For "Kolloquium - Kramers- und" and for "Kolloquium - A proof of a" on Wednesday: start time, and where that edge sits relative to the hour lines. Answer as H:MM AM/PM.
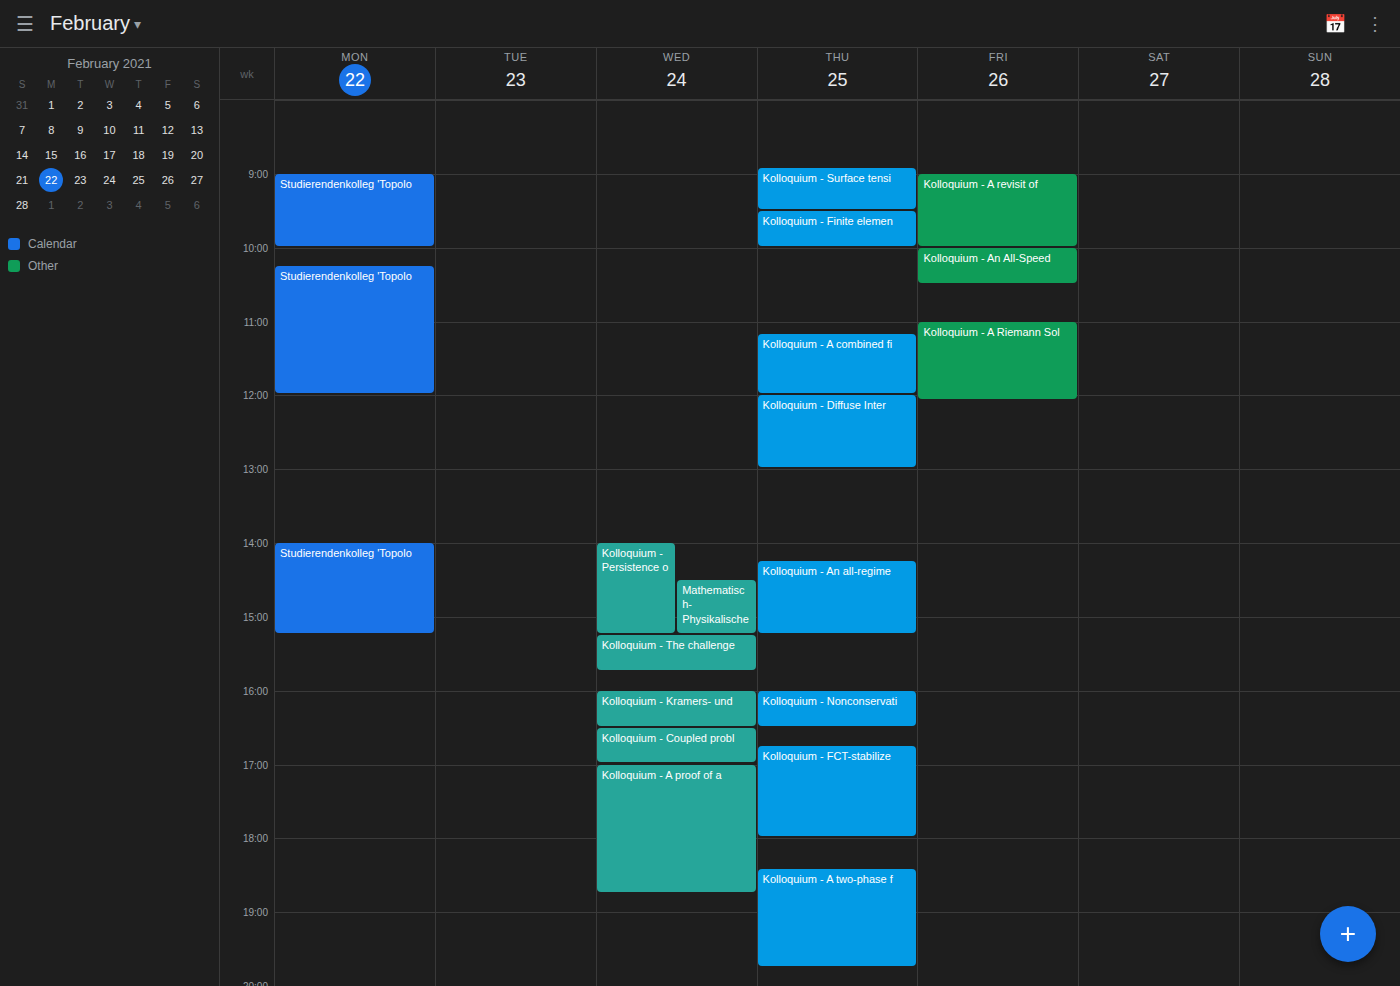
"Kolloquium - Kramers- und": 4:00 PM, exactly on the 4 PM line. "Kolloquium - A proof of a": 5:00 PM, exactly on the 5 PM line.